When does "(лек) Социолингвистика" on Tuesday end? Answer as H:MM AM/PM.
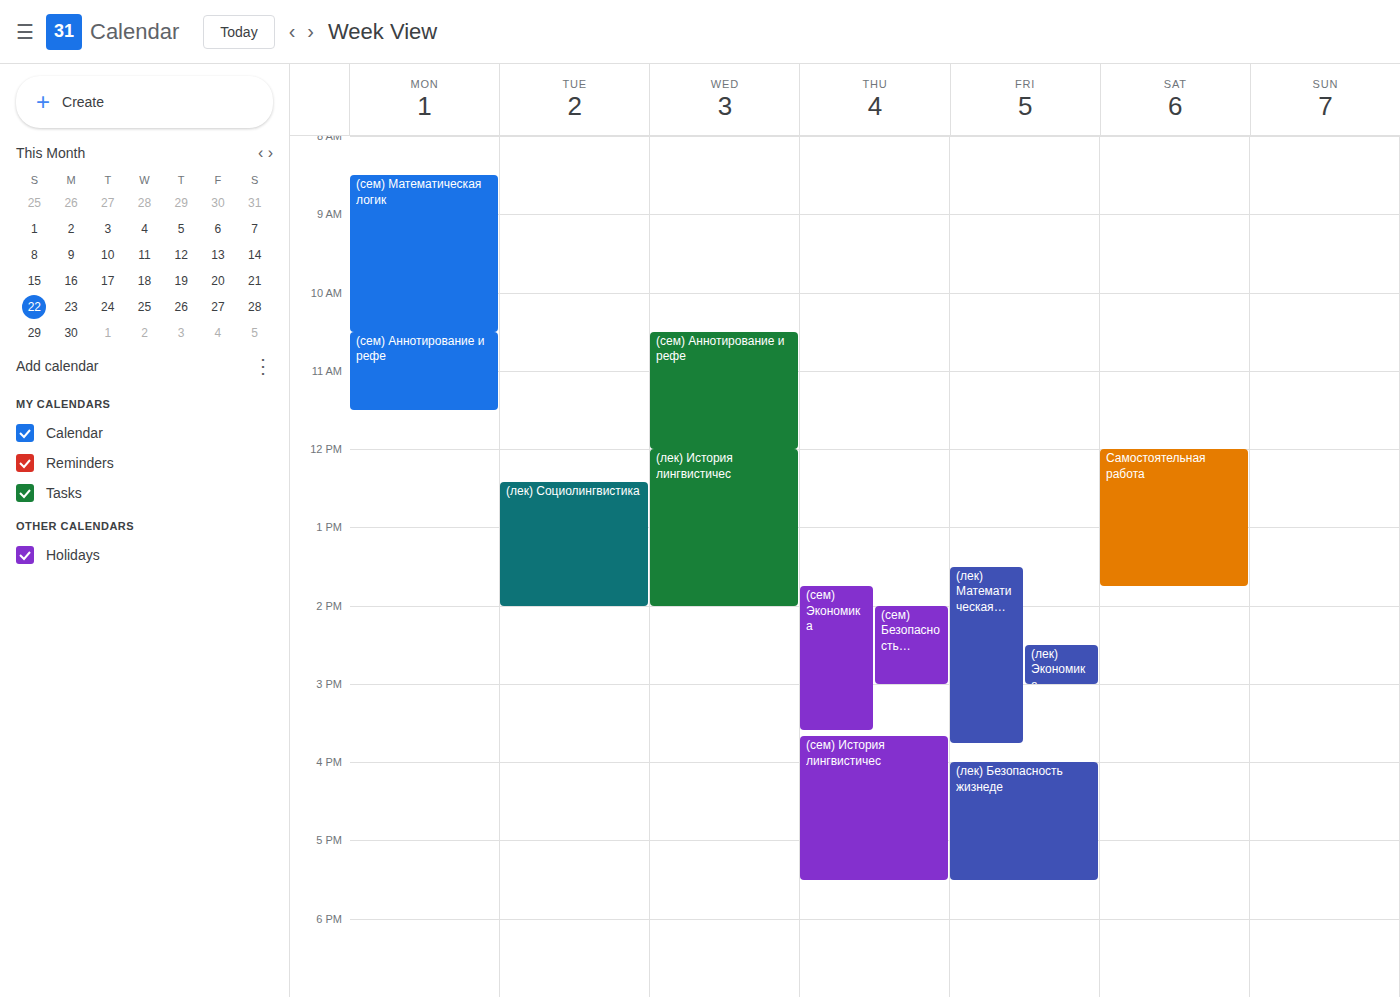
2:00 PM